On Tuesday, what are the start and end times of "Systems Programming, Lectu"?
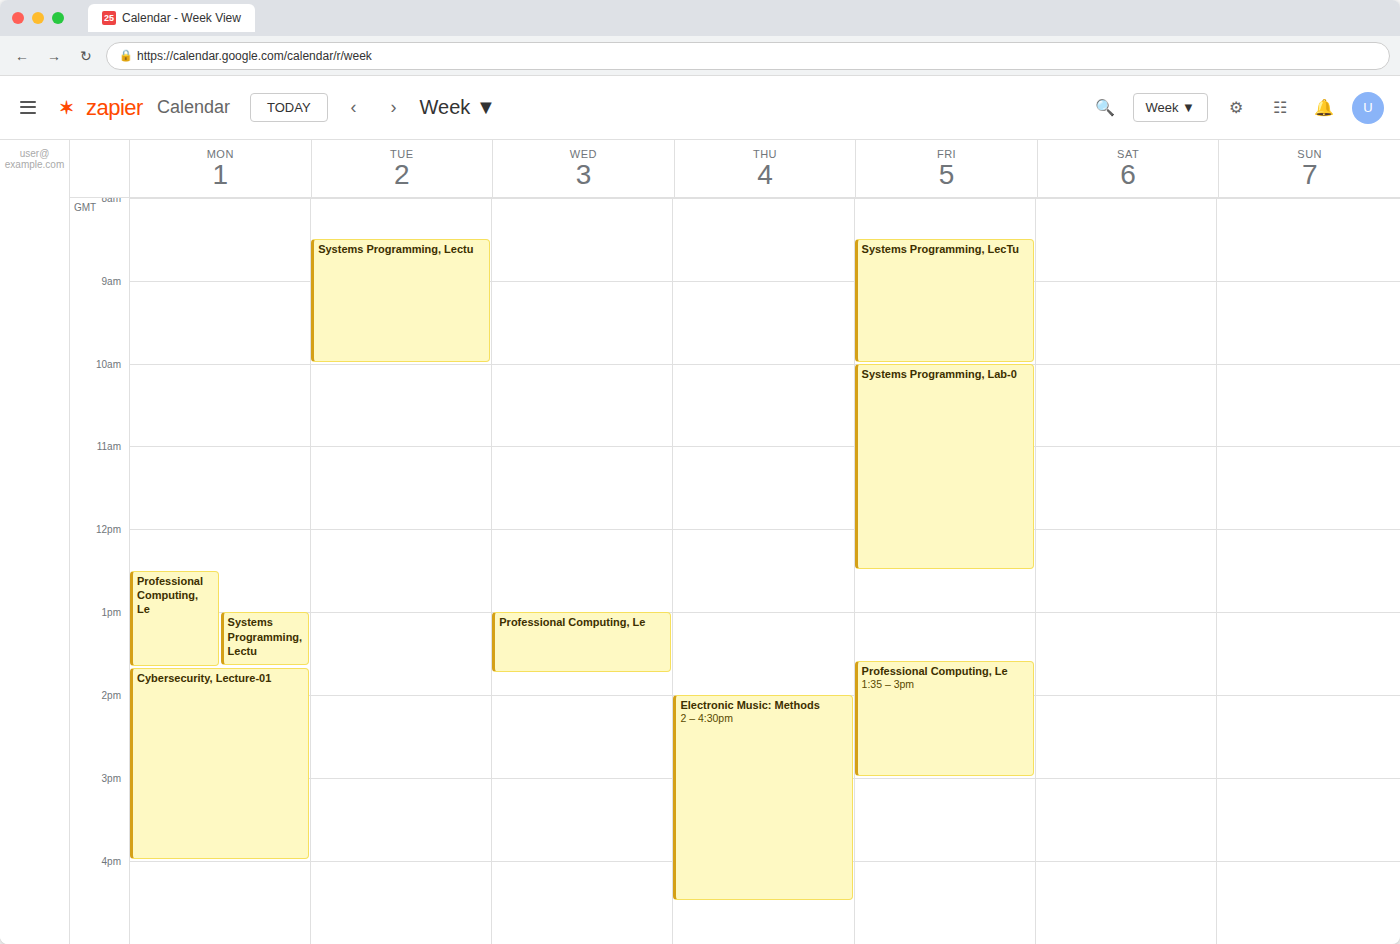
8:30 AM to 10:00 AM